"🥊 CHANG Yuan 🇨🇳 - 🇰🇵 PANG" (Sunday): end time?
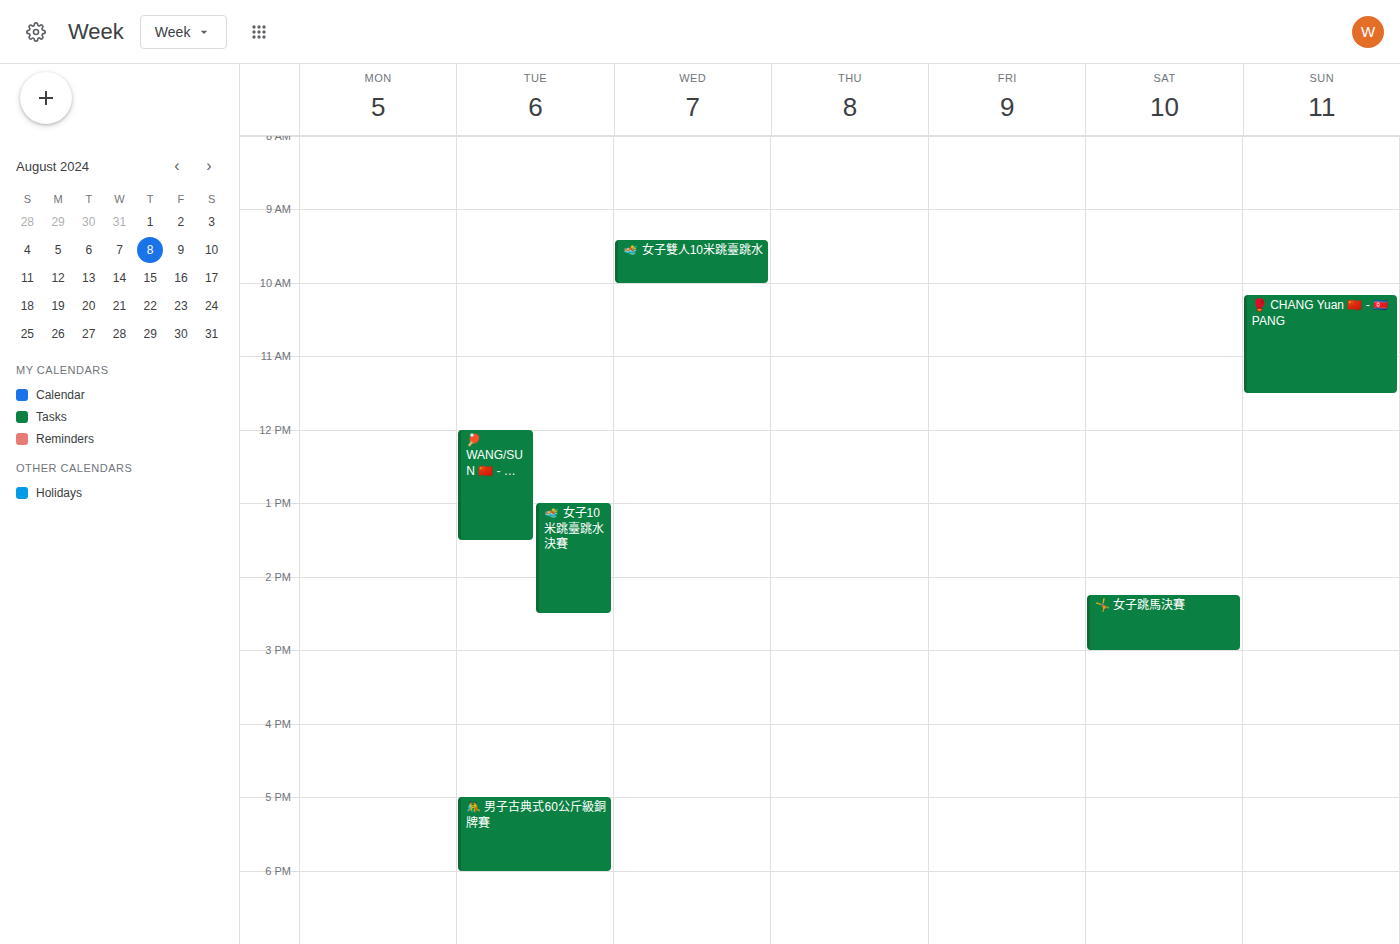
11:30 AM